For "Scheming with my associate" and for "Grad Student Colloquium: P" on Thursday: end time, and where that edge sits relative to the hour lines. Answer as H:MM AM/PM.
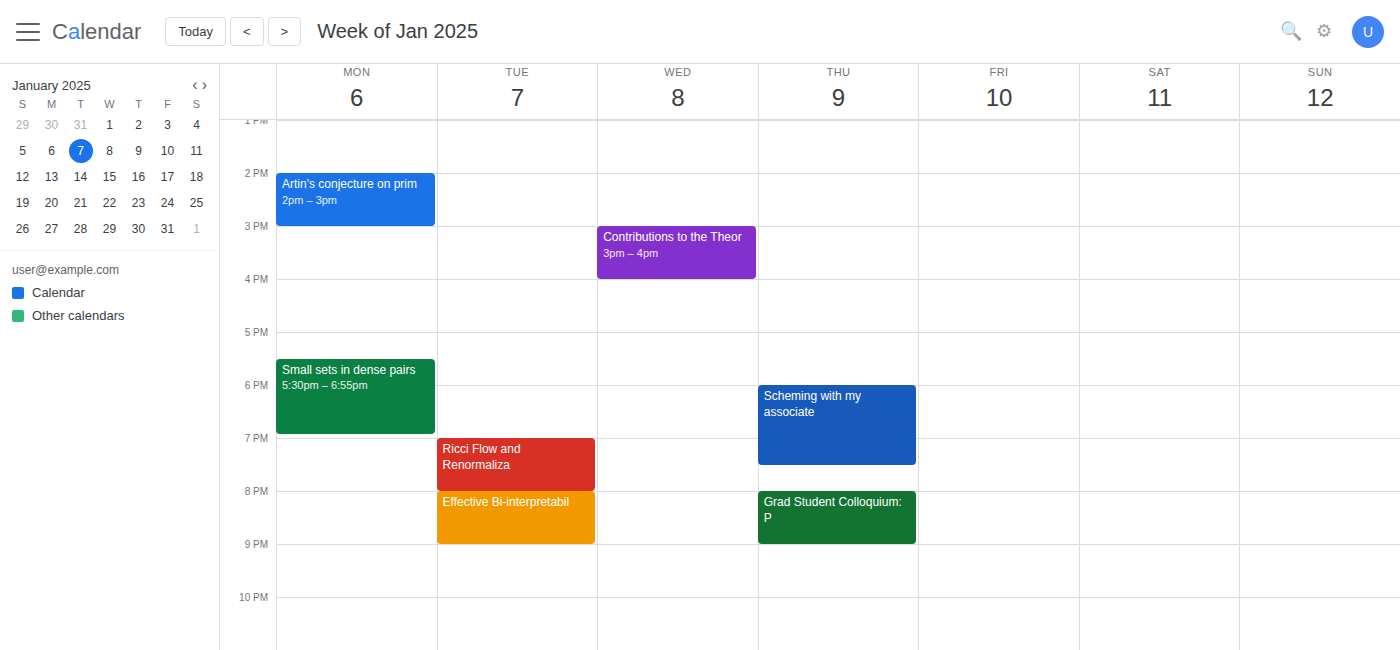
"Scheming with my associate": 7:30 PM, halfway between the 7 PM and 8 PM lines. "Grad Student Colloquium: P": 9:00 PM, exactly on the 9 PM line.